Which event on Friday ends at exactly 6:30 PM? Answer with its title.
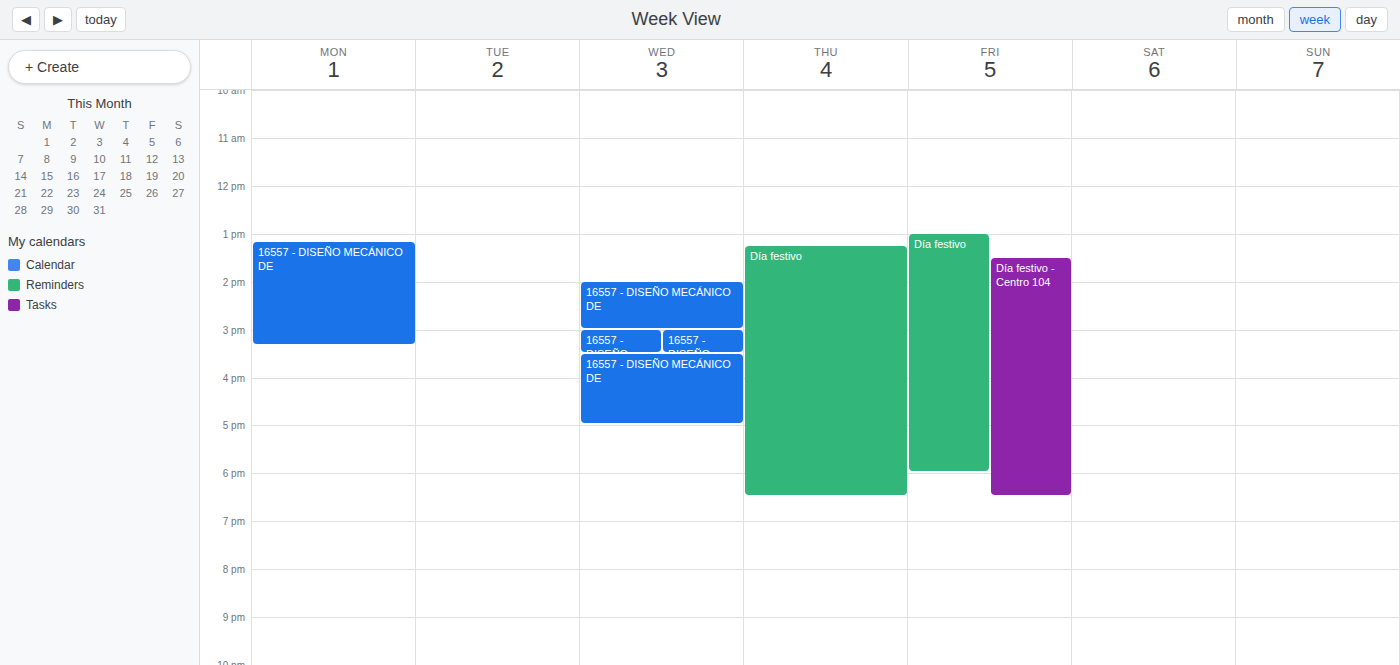
"Día festivo - Centro 104"